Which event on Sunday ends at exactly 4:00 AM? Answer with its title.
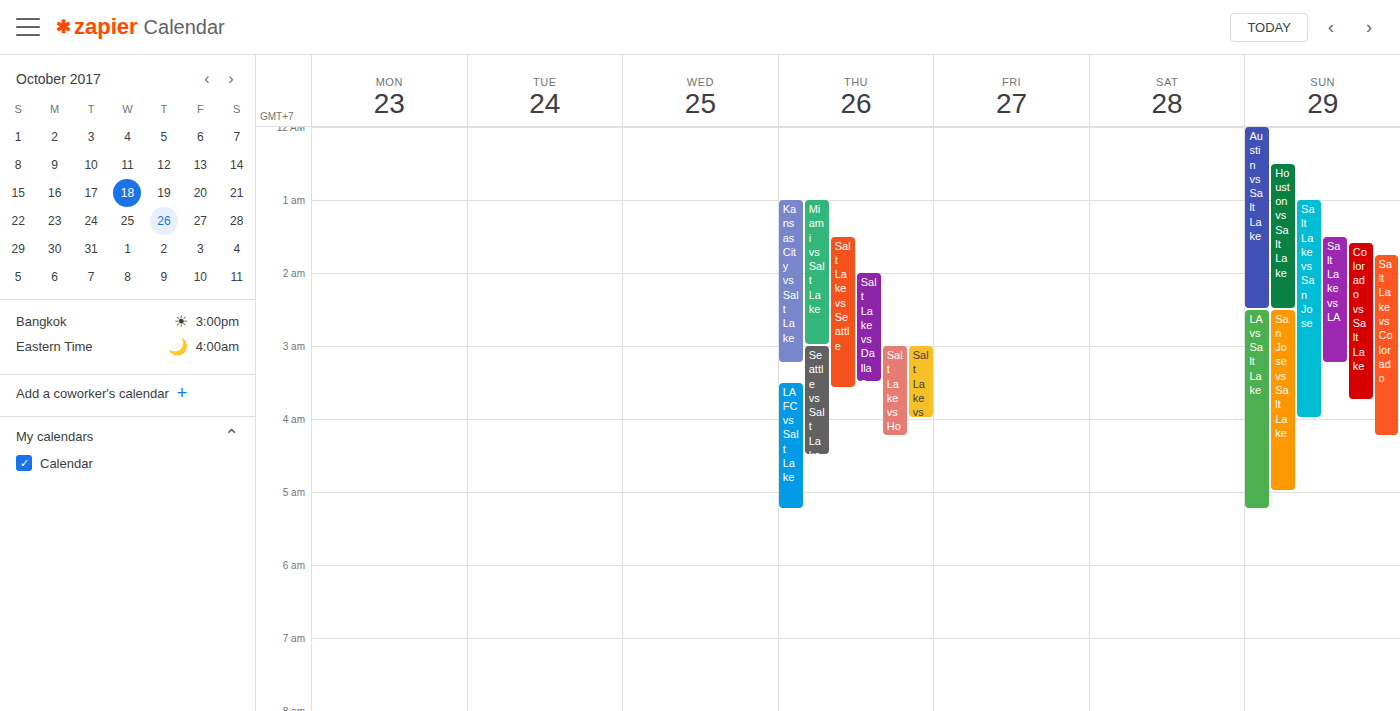
"Salt Lake vs San Jose"